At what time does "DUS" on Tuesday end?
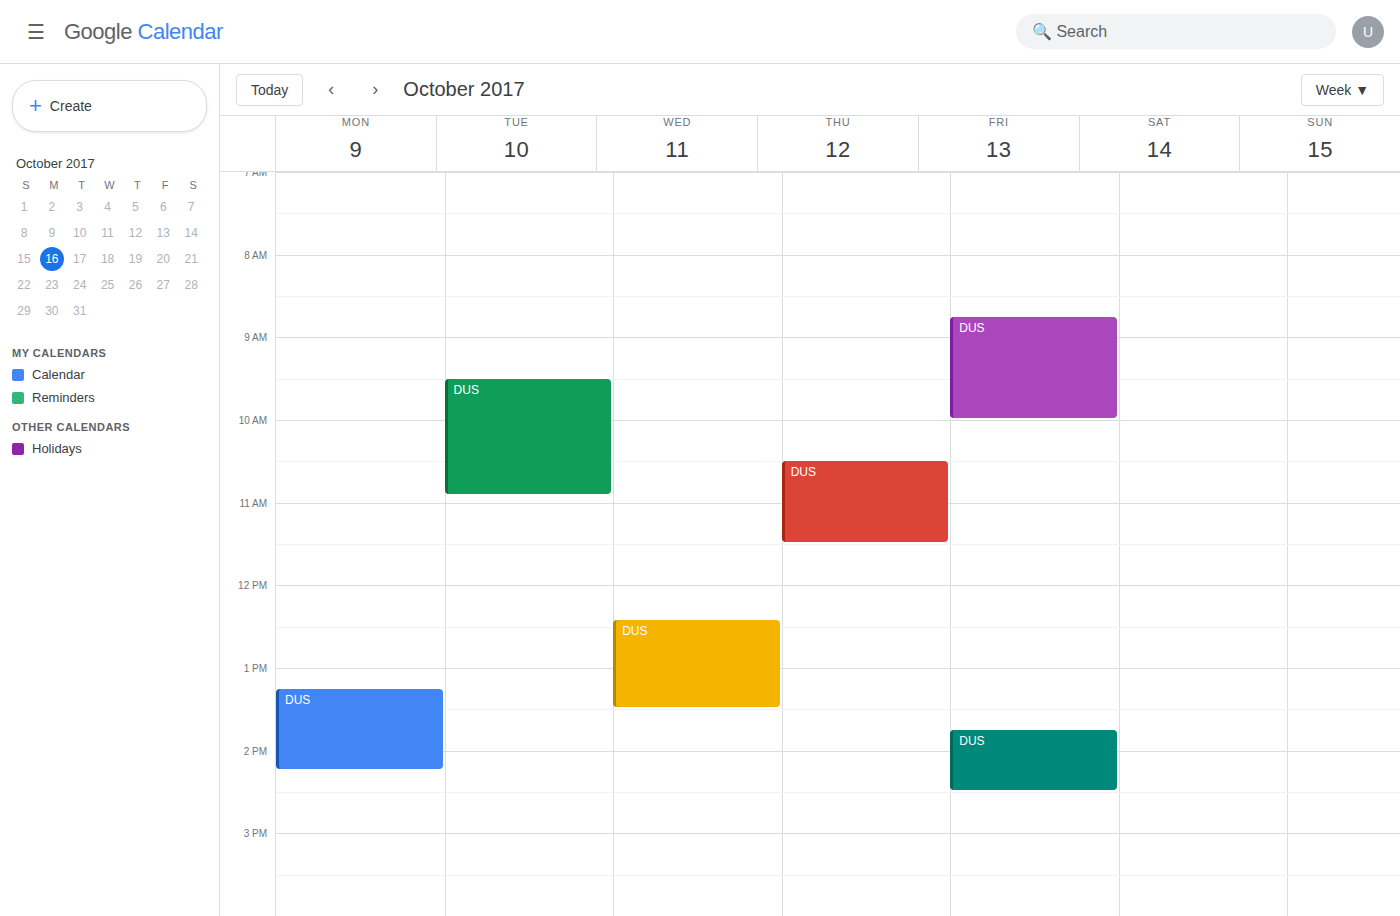
10:55 AM